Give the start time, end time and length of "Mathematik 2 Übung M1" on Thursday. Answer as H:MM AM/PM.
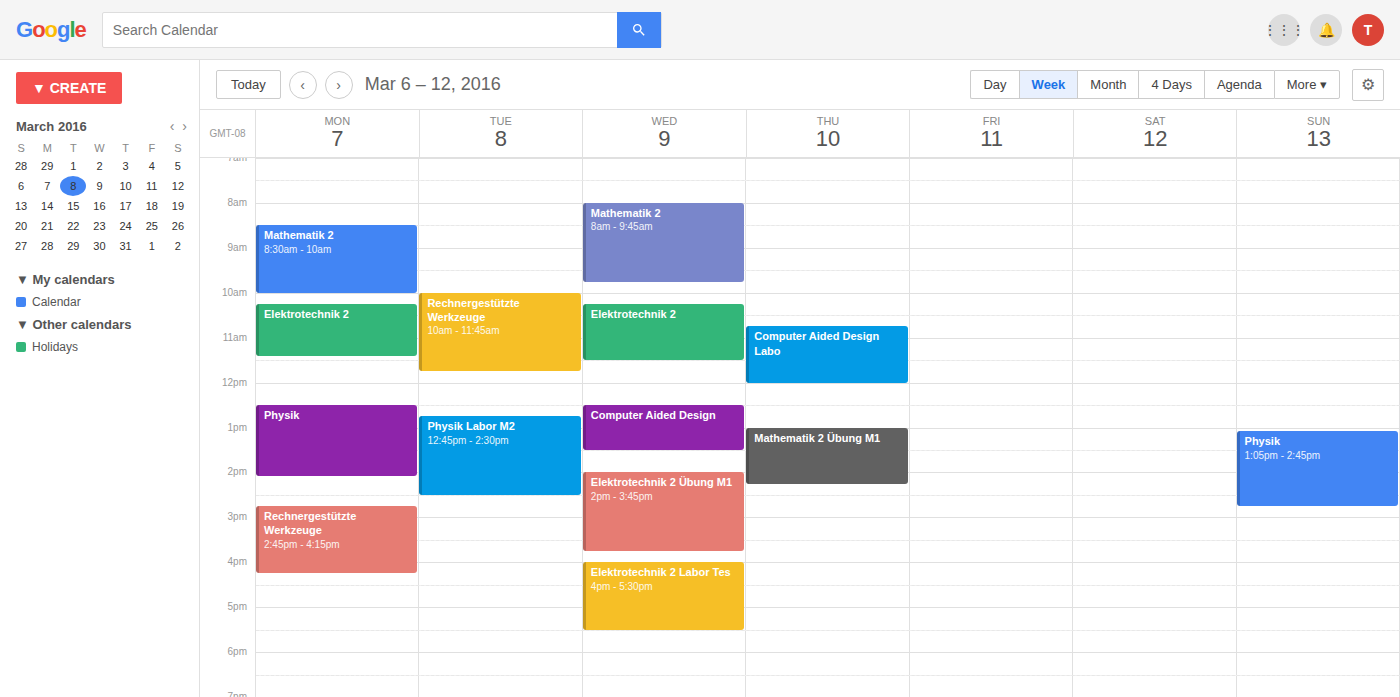
1:00 PM to 2:15 PM, 1 hour 15 minutes